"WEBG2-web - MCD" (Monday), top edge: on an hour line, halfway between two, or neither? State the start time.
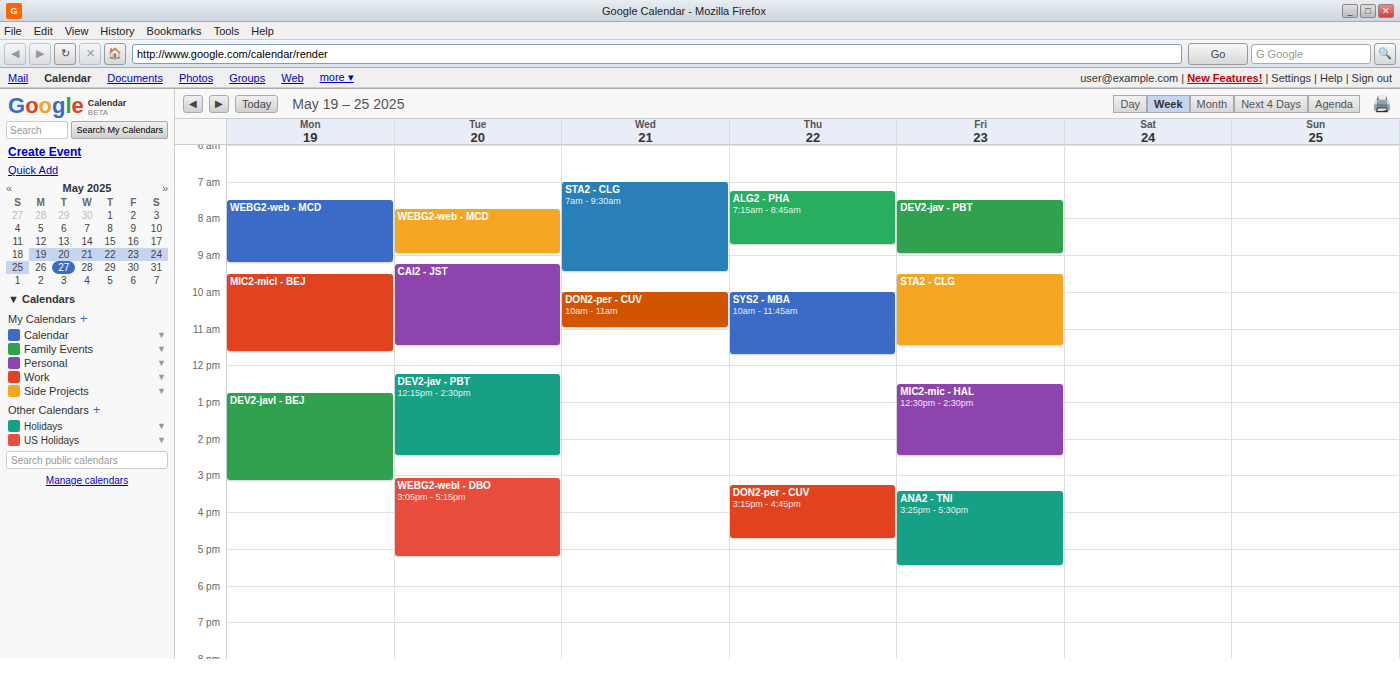
7:30 AM -- halfway between the 7 AM and 8 AM lines.